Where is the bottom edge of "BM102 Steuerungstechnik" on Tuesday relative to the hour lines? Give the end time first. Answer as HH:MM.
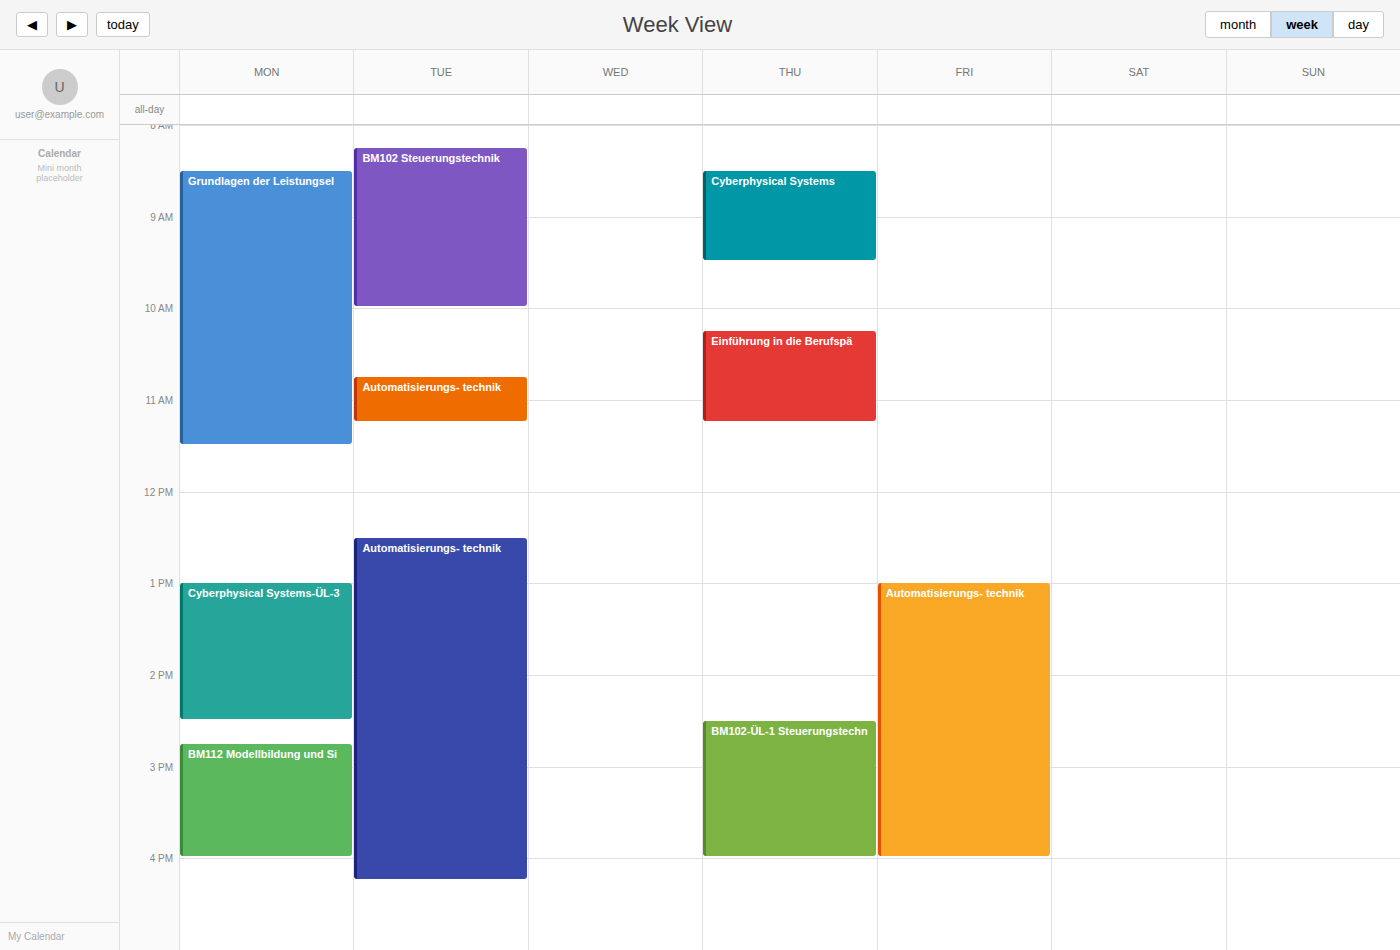
10:00 -- exactly on the 10:00 line.